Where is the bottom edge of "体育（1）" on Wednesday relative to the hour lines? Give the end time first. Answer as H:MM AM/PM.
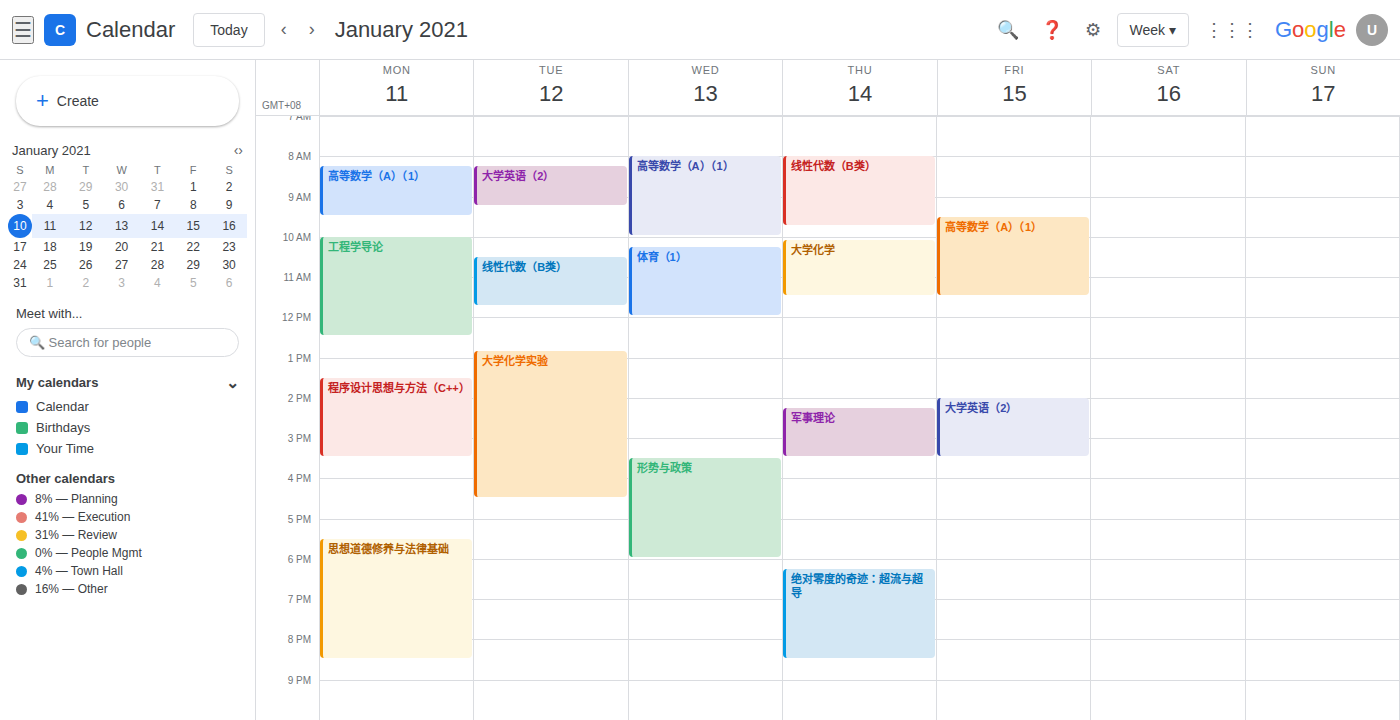
12:00 PM -- exactly on the 12 PM line.